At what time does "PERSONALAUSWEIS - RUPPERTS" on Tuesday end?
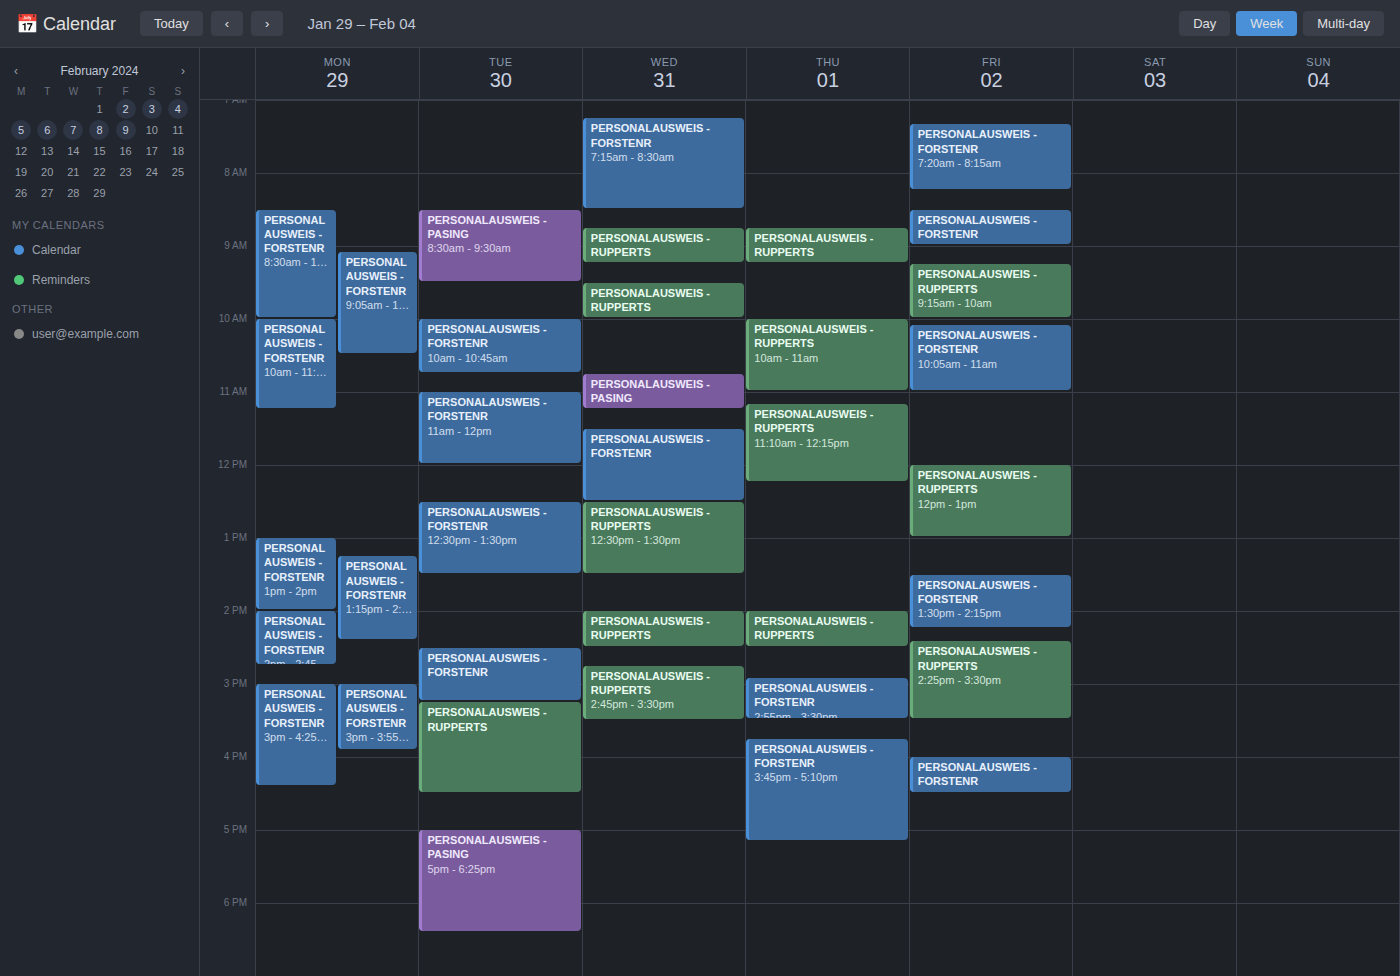
16:30